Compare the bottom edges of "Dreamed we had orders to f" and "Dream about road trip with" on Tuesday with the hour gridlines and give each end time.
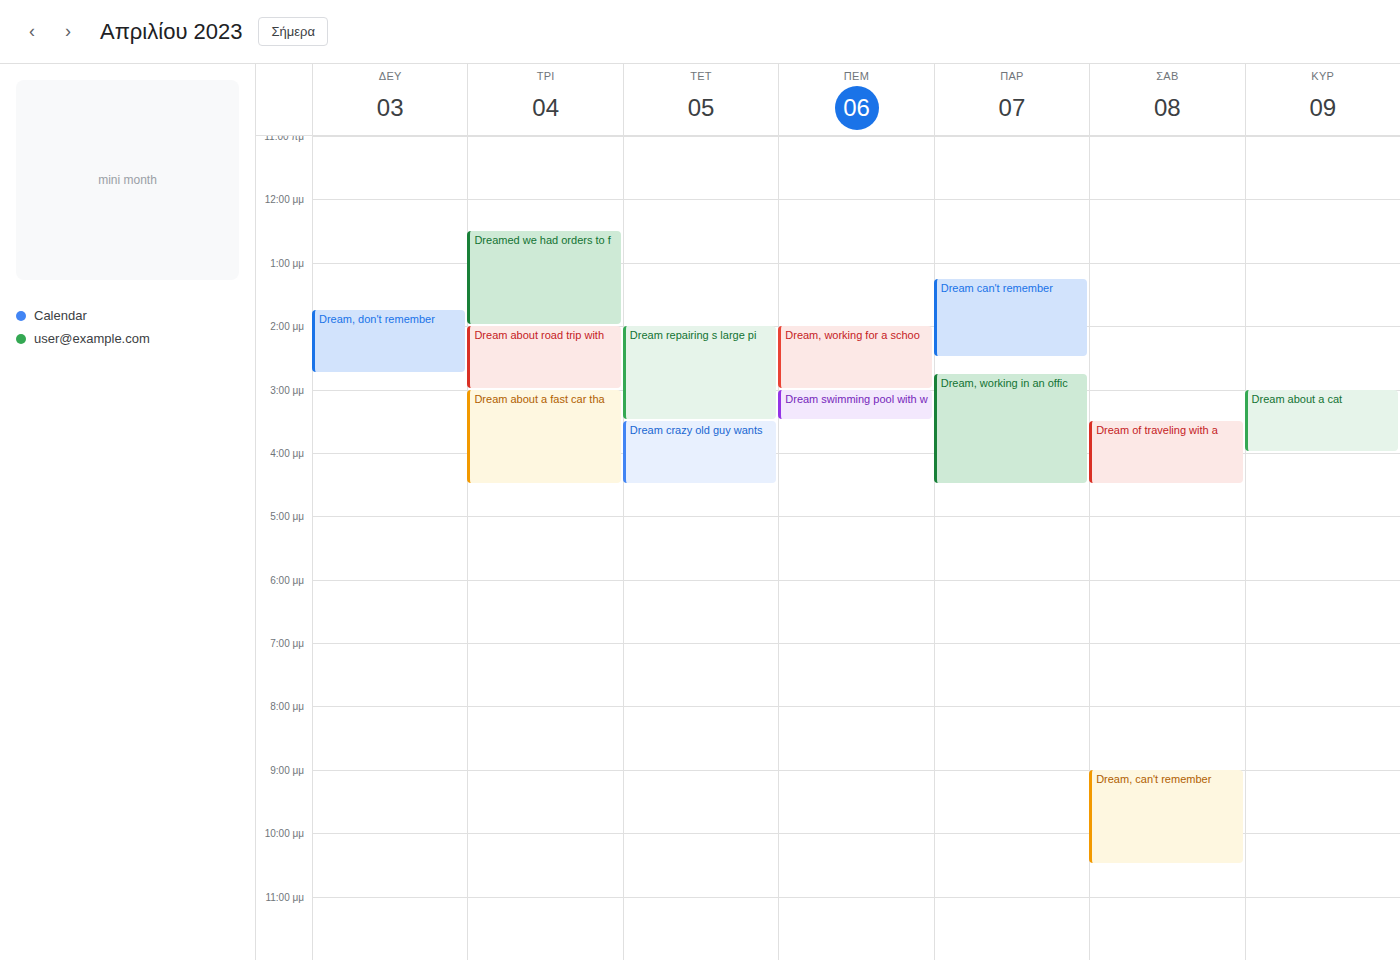
"Dreamed we had orders to f": 2:00 PM, exactly on the 2 PM line. "Dream about road trip with": 3:00 PM, exactly on the 3 PM line.